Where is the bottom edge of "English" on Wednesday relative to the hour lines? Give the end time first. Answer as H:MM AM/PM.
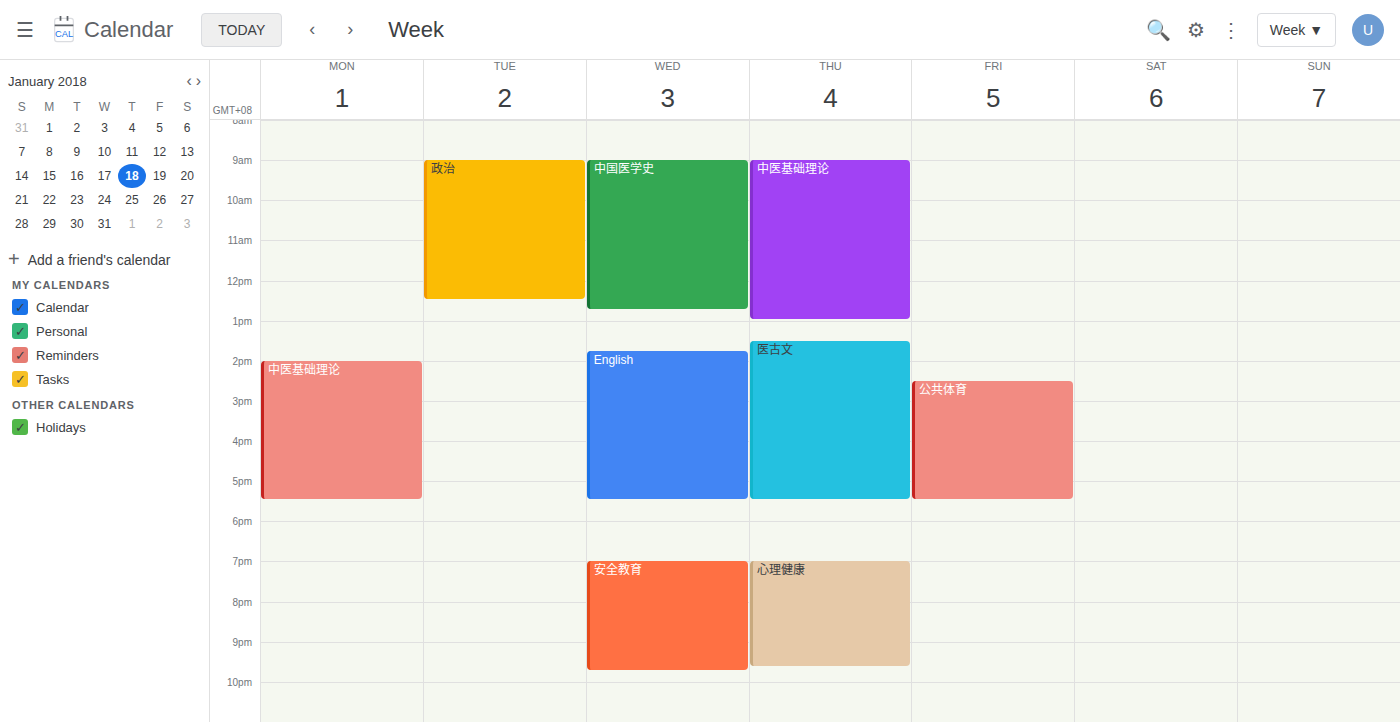
5:30 PM -- halfway between the 5 PM and 6 PM lines.